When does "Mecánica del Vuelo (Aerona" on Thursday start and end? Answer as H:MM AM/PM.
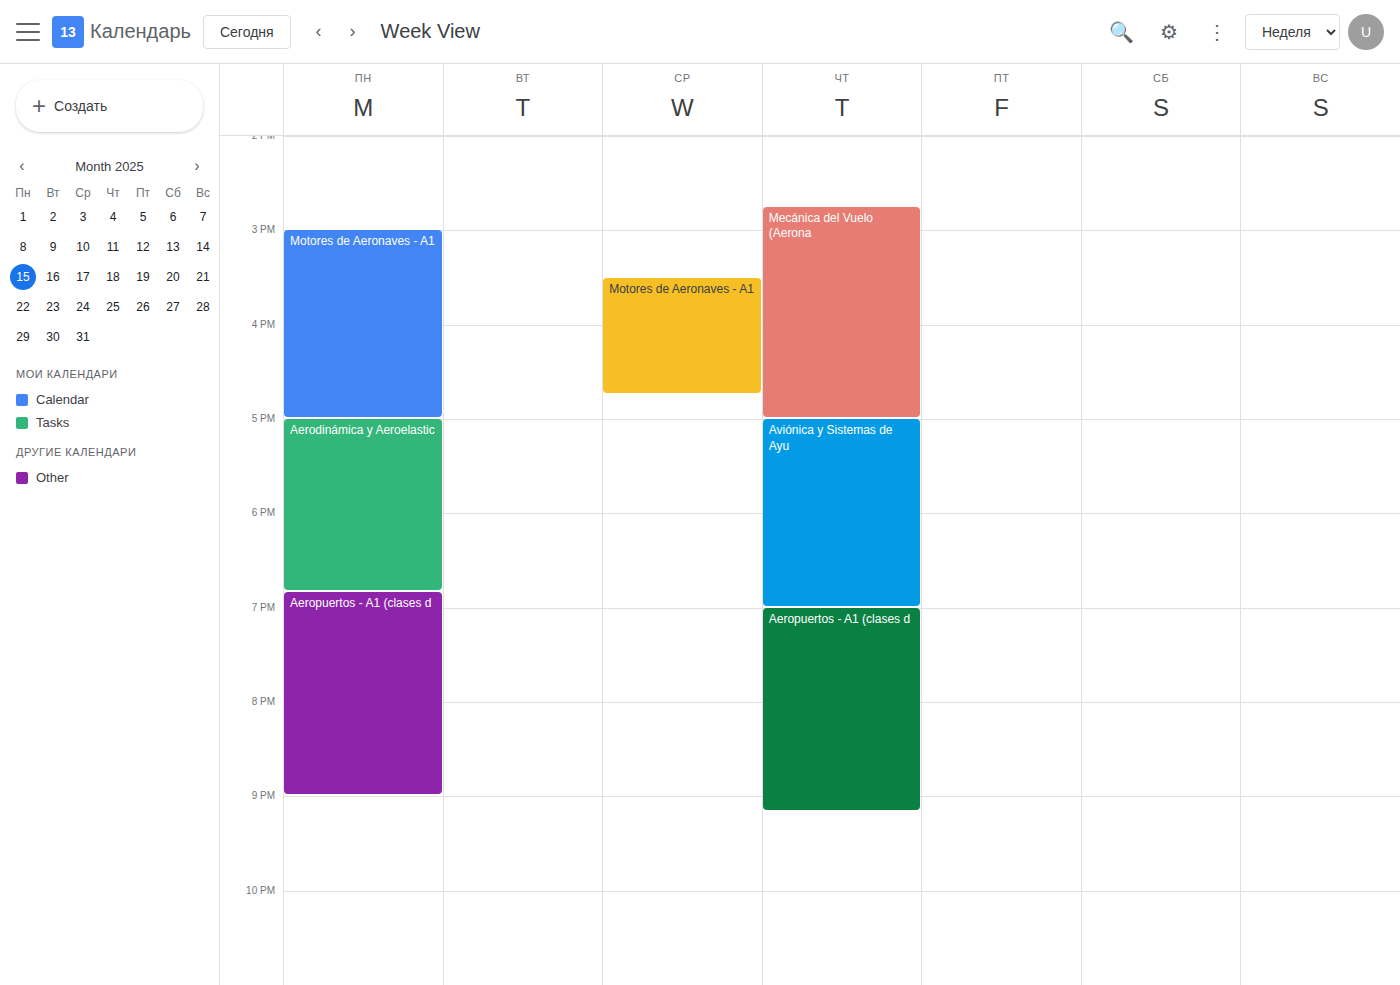
2:45 PM to 5:00 PM